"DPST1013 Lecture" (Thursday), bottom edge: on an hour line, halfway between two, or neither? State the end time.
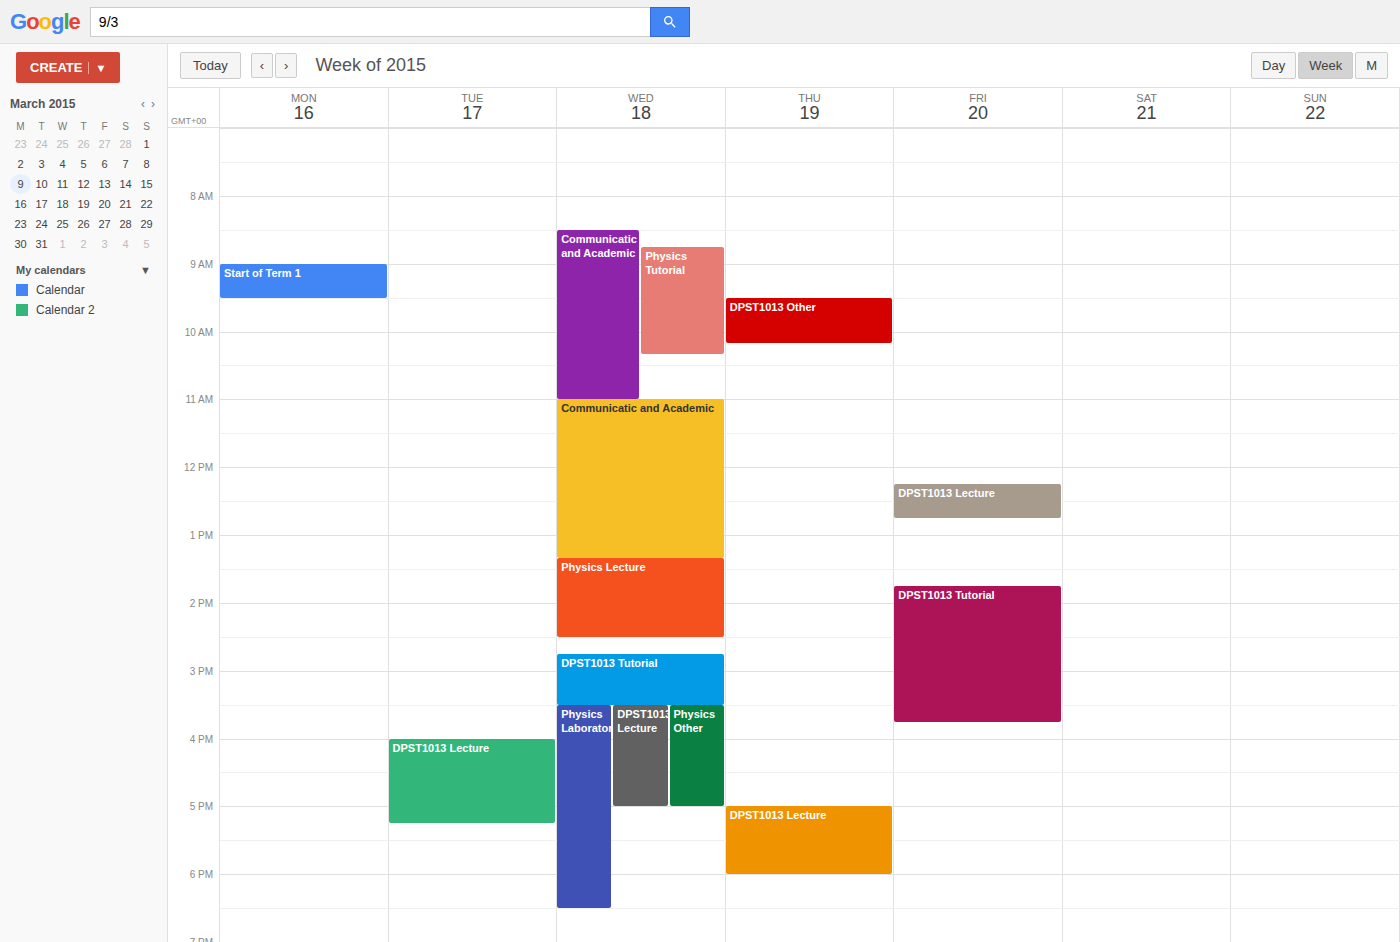
6:00 PM -- exactly on the 6 PM line.